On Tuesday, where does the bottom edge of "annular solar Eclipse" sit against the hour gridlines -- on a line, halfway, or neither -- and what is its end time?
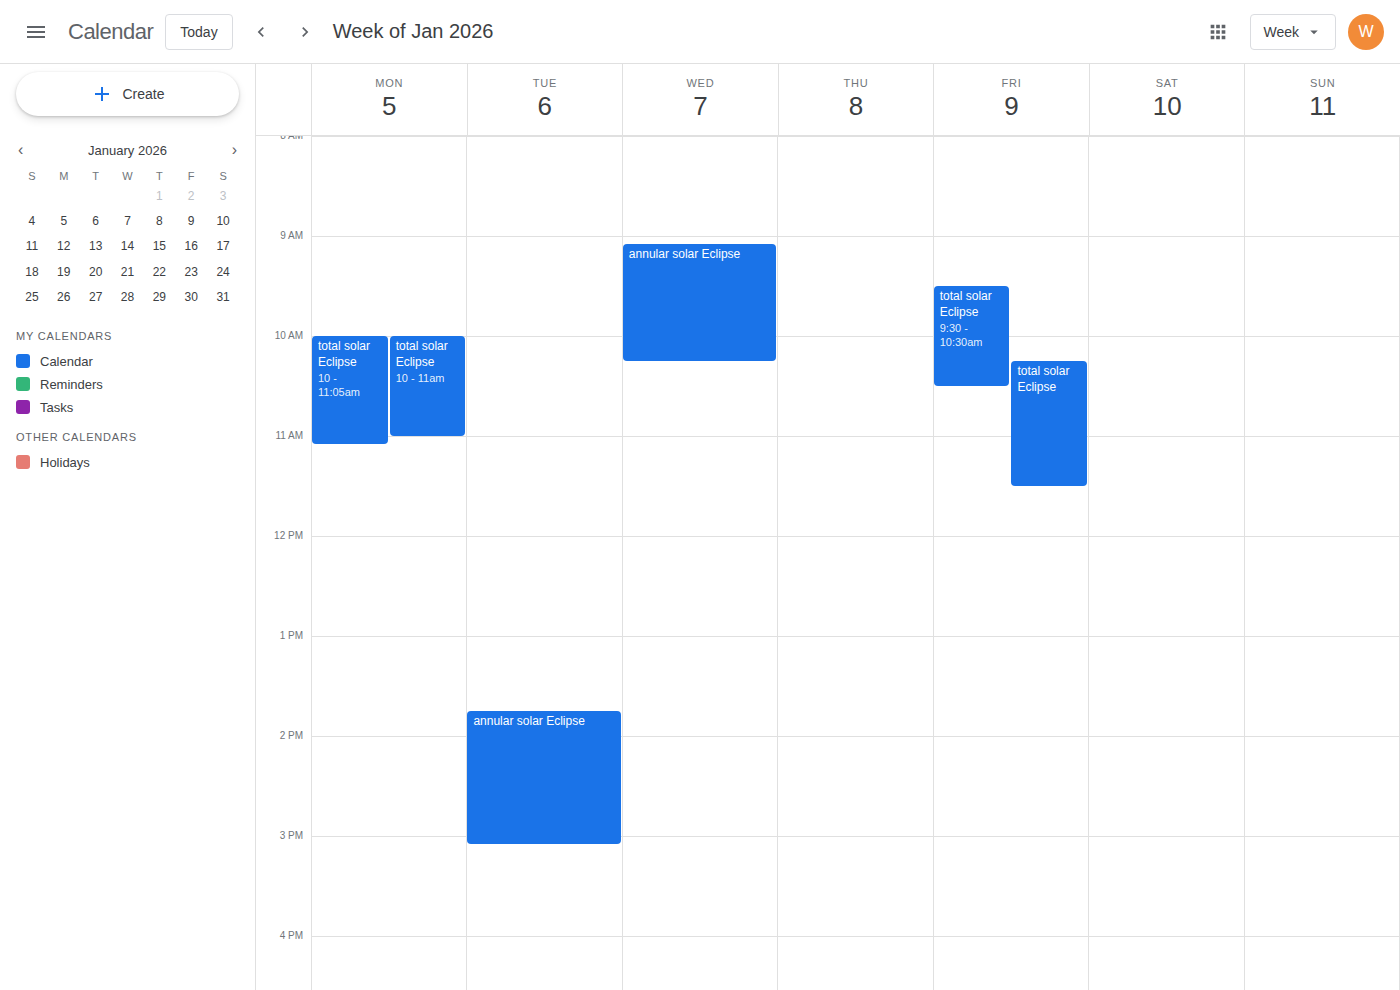
3:05 PM -- neither: 5 minutes below the 3 PM line and 55 minutes above the 4 PM line.